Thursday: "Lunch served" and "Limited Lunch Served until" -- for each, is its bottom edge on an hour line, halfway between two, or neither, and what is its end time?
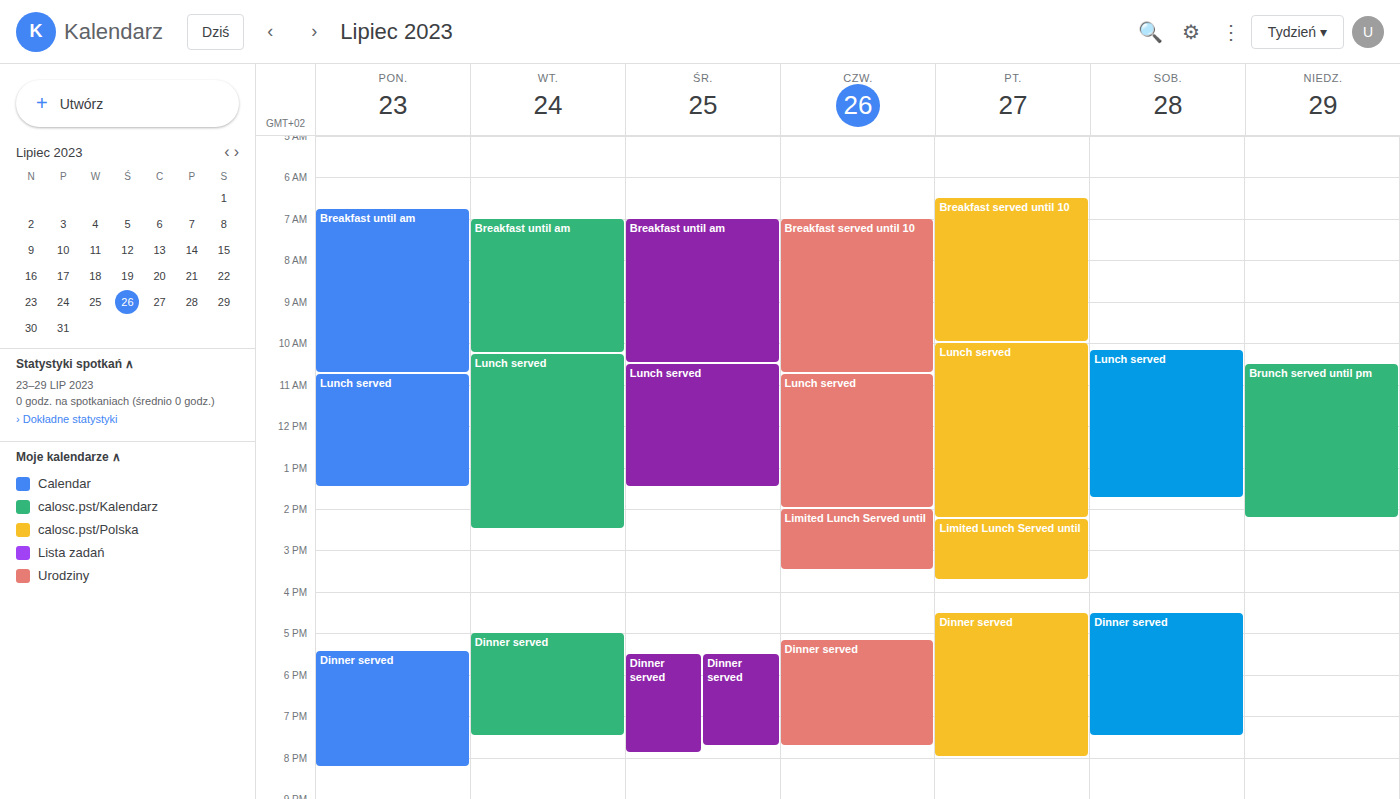
"Lunch served": 14:00, exactly on the 14:00 line. "Limited Lunch Served until": 15:30, halfway between the 15:00 and 16:00 lines.